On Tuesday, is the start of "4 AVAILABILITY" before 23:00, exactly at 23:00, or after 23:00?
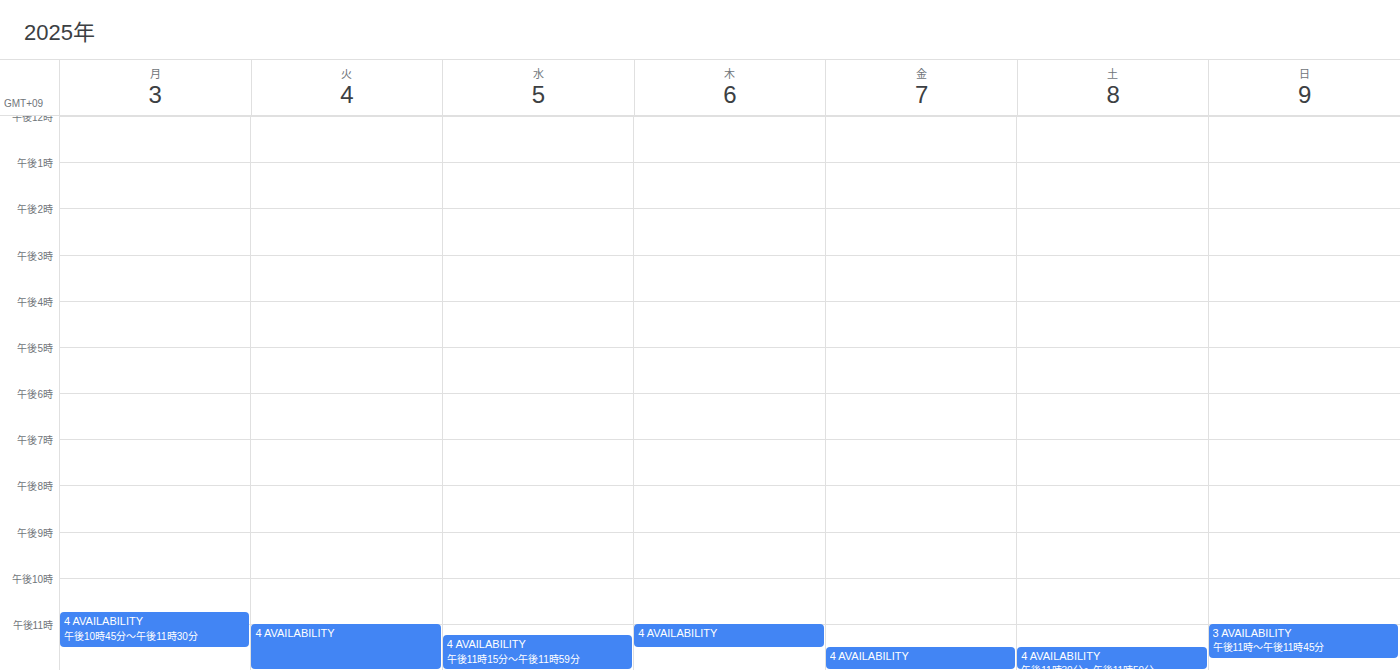
23:00 -- exactly at 23:00, on the 23:00 line.